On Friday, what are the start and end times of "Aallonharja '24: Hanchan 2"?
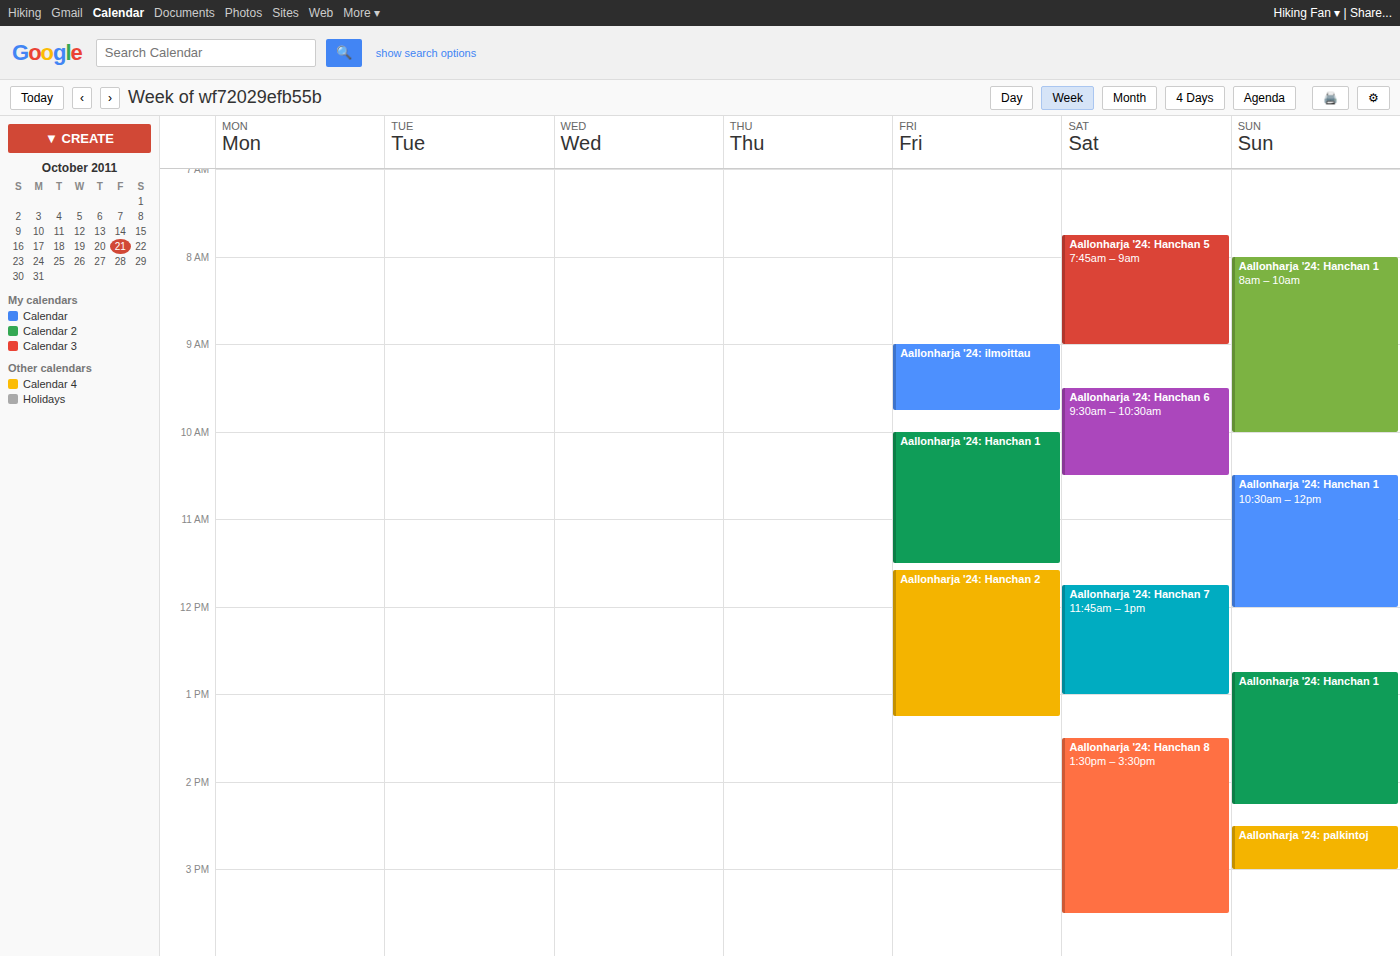
11:35 AM to 1:15 PM